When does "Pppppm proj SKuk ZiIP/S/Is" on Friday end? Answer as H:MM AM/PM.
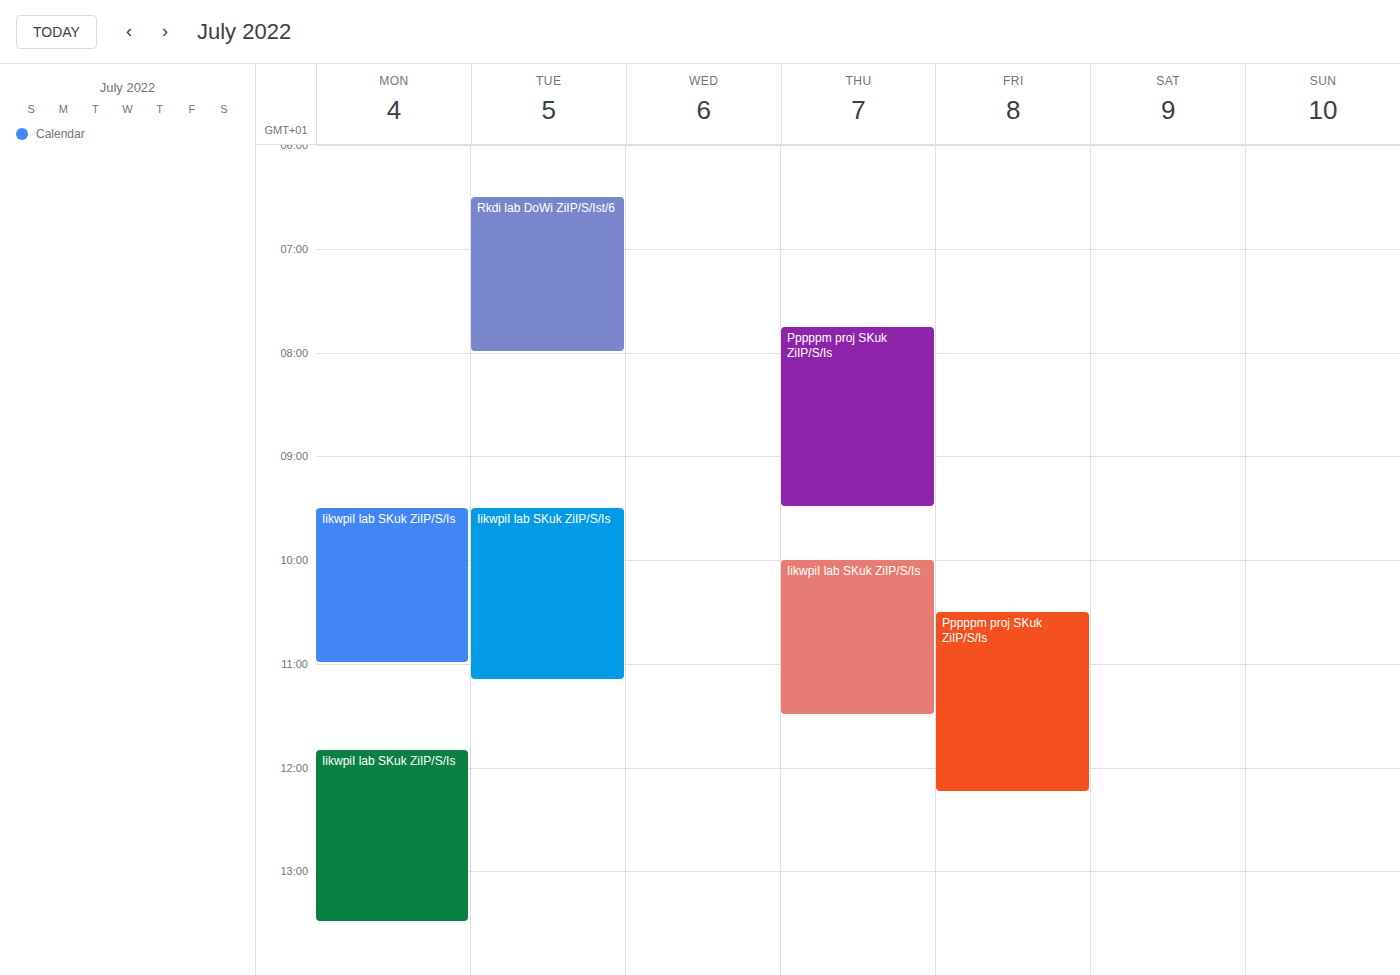
12:15 PM